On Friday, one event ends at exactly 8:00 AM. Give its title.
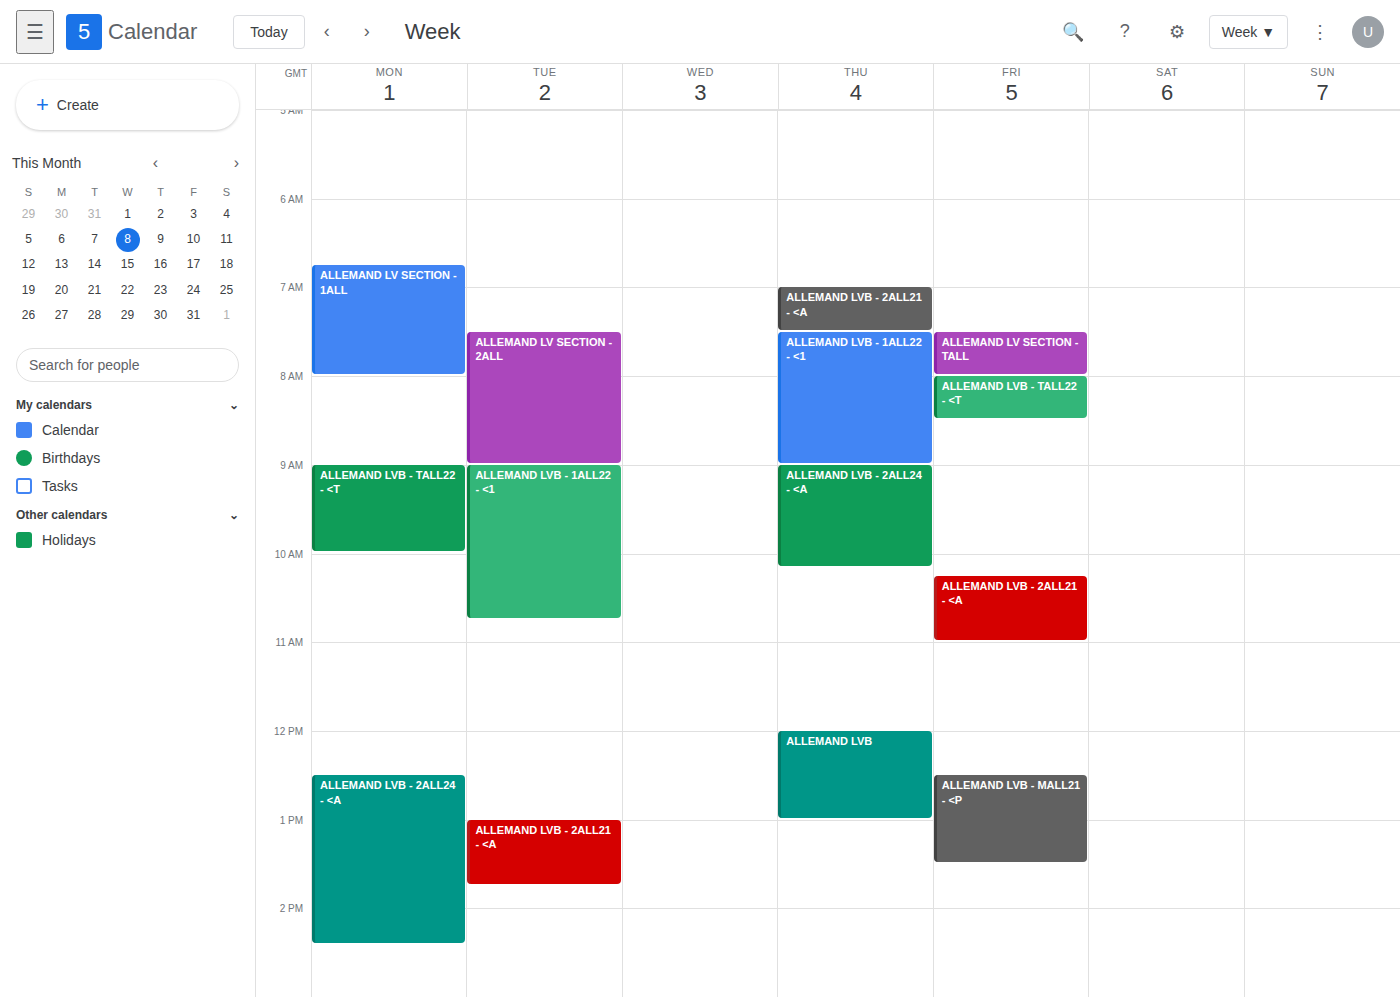
"ALLEMAND LV SECTION - TALL"